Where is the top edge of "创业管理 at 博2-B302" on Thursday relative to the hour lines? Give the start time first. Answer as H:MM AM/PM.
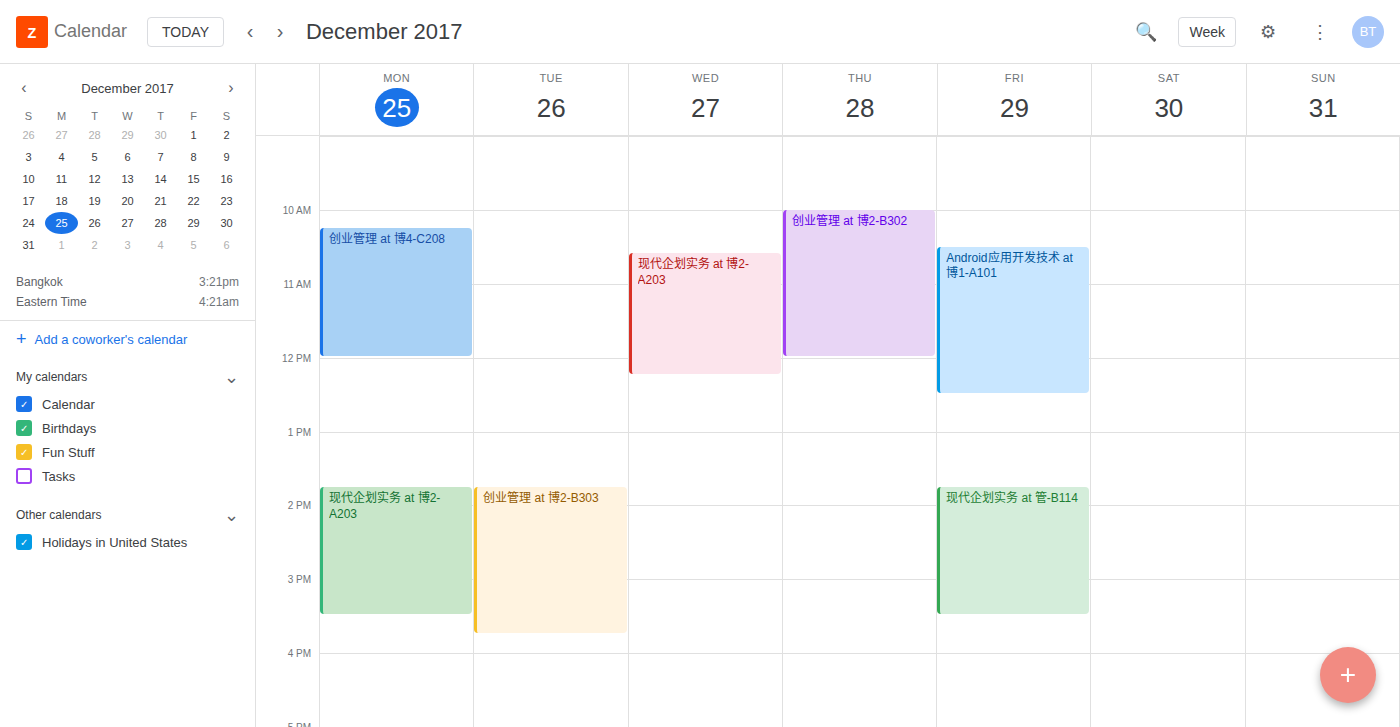
10:00 AM -- exactly on the 10 AM line.